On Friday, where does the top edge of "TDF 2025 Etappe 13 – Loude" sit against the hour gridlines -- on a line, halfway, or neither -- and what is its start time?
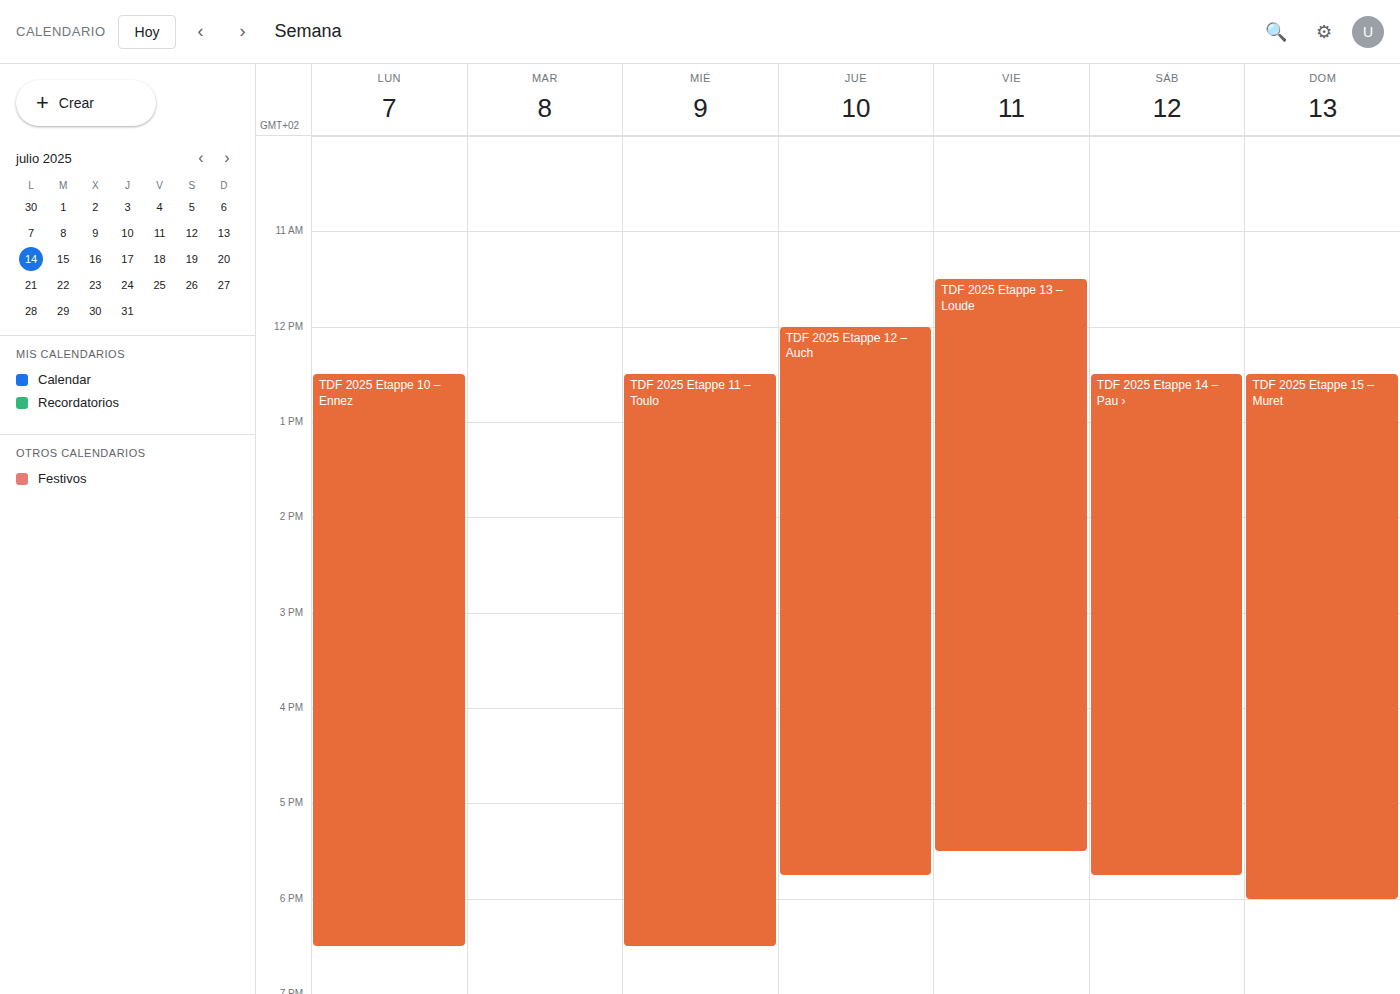
11:30 -- halfway between the 11:00 and 12:00 lines.